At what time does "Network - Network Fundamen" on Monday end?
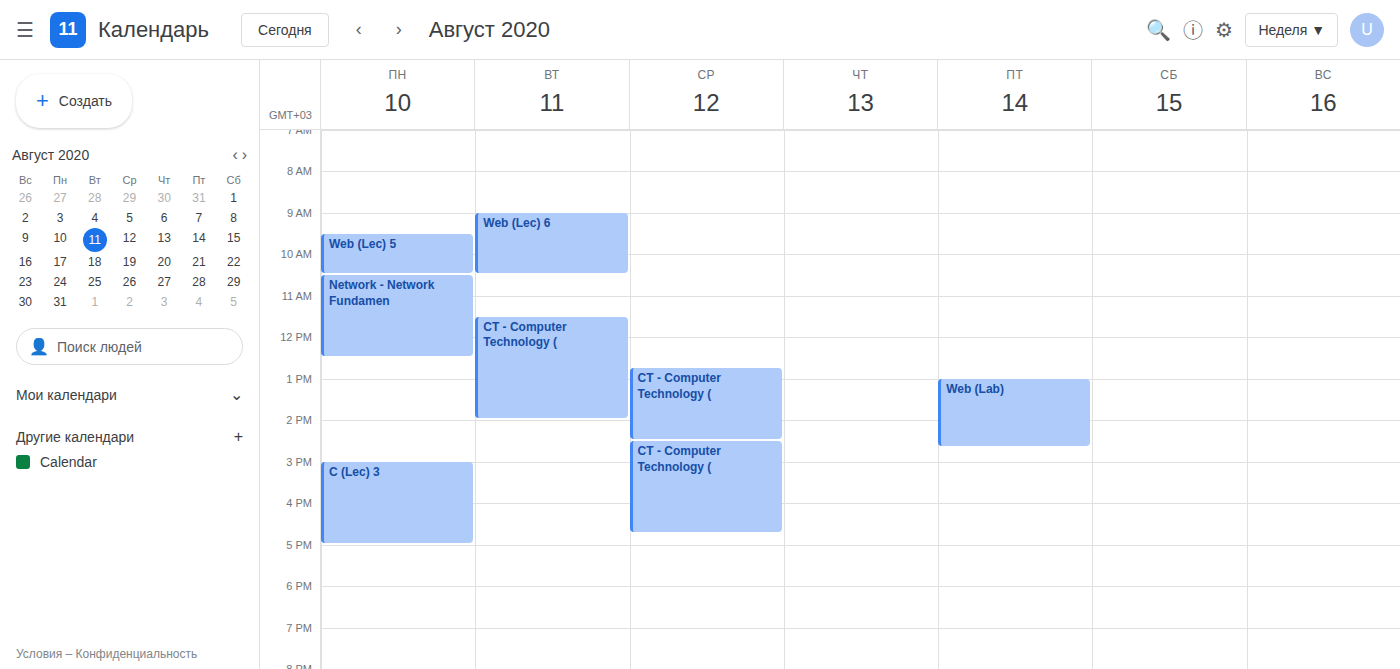
12:30 PM